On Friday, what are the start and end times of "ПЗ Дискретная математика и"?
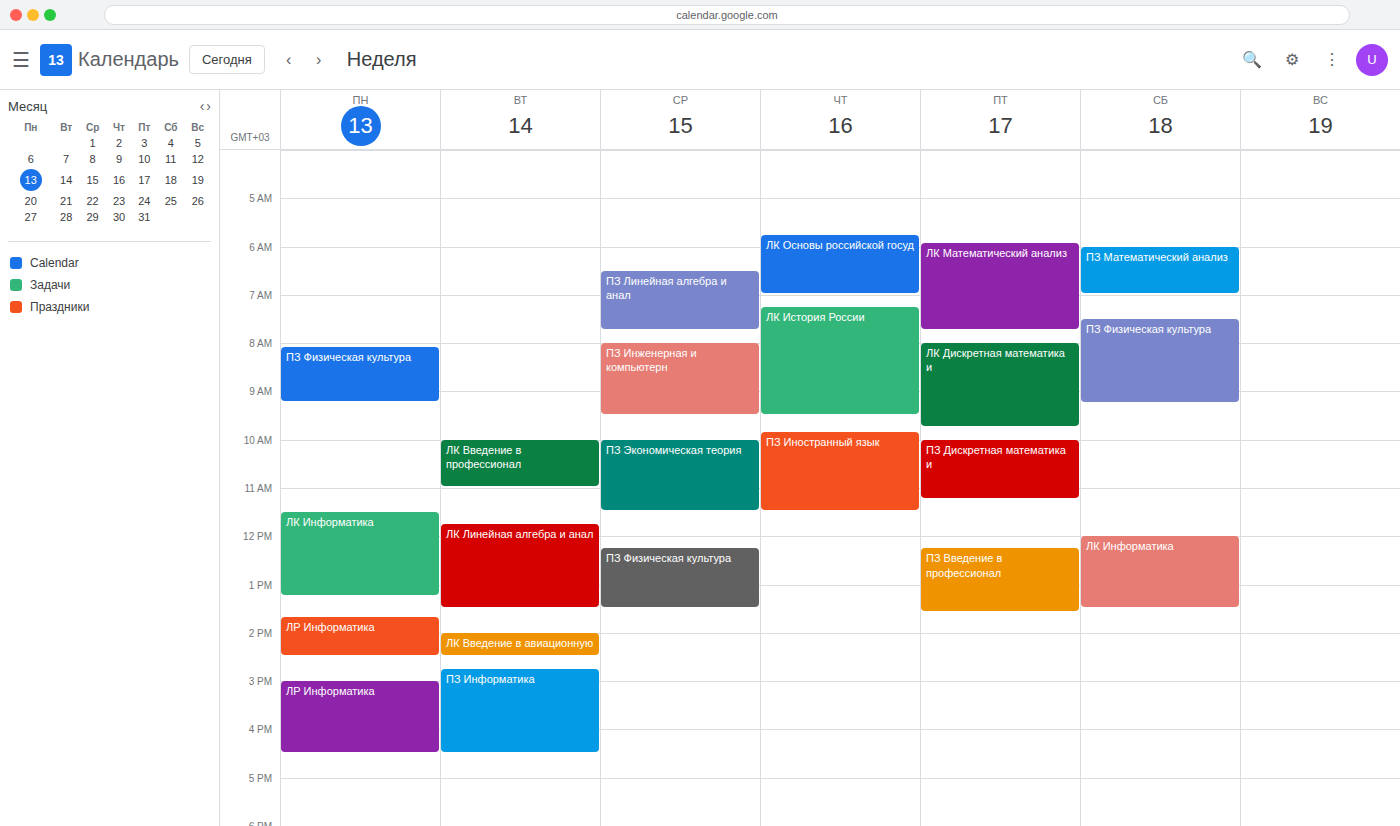
10:00 to 11:15